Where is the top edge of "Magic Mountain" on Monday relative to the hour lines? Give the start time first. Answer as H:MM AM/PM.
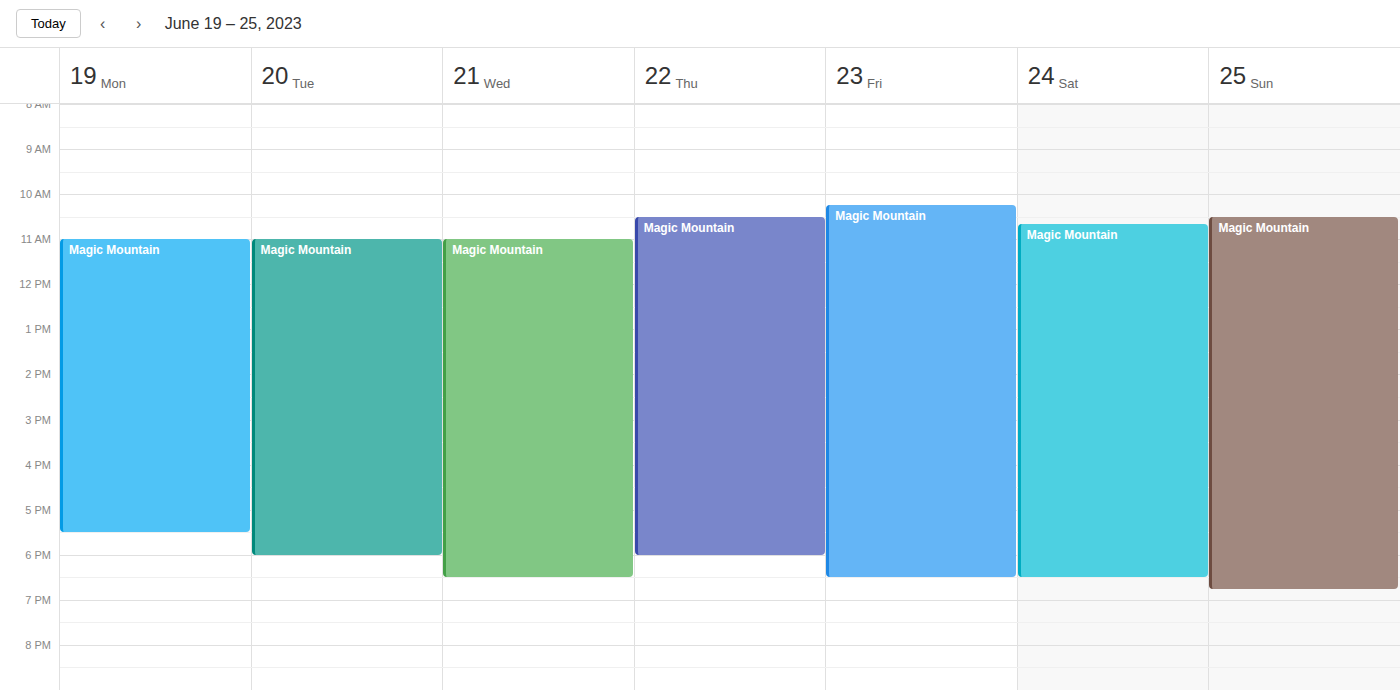
11:00 AM -- exactly on the 11 AM line.